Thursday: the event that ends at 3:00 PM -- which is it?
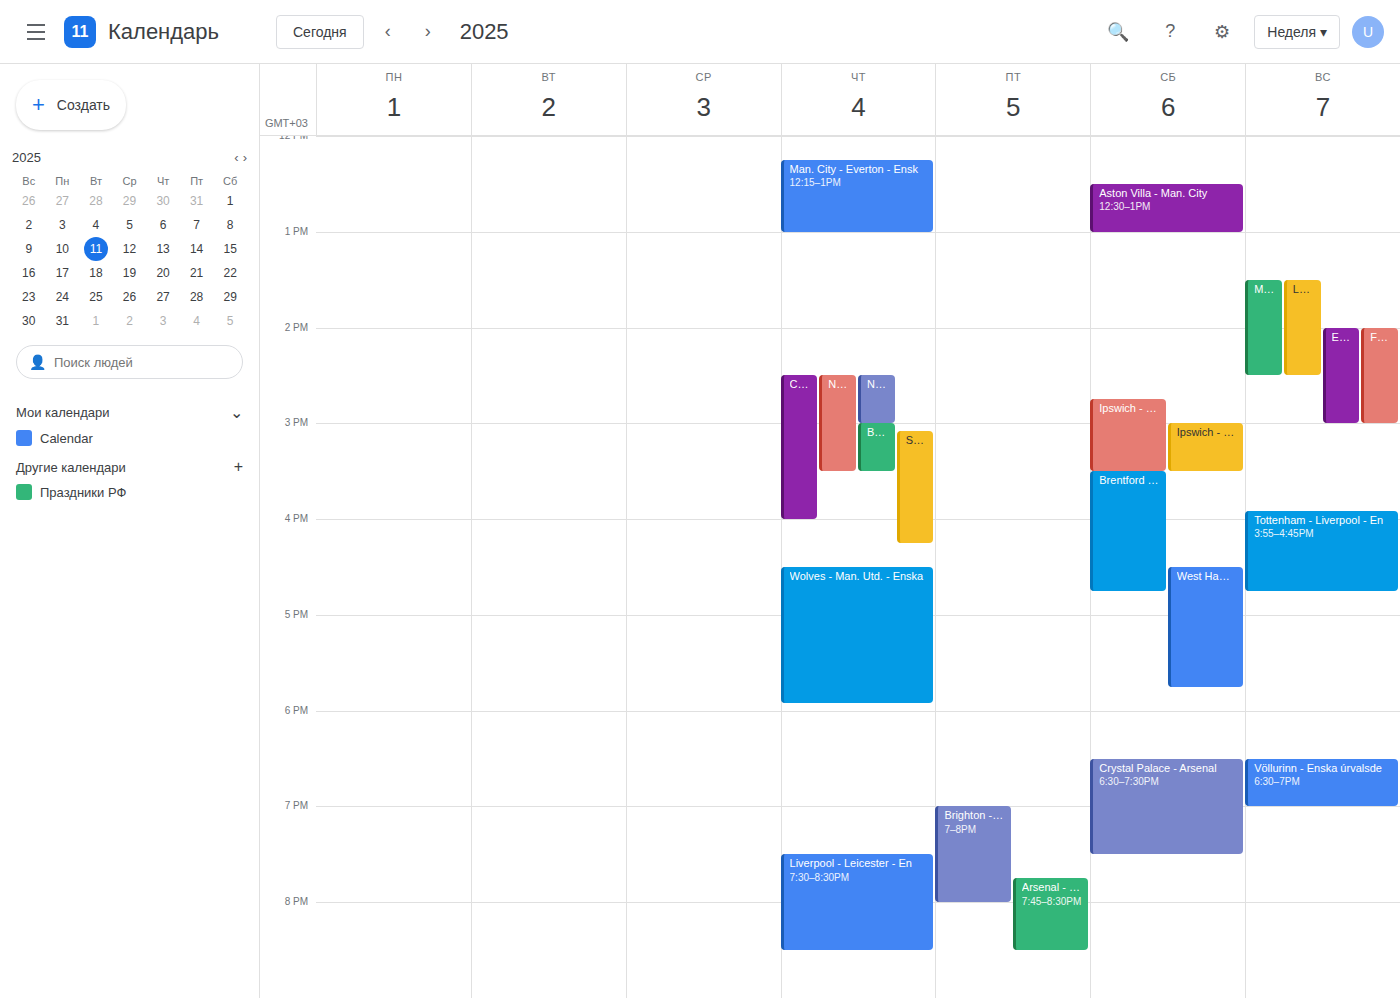
"Nottingham Forest - Totten"